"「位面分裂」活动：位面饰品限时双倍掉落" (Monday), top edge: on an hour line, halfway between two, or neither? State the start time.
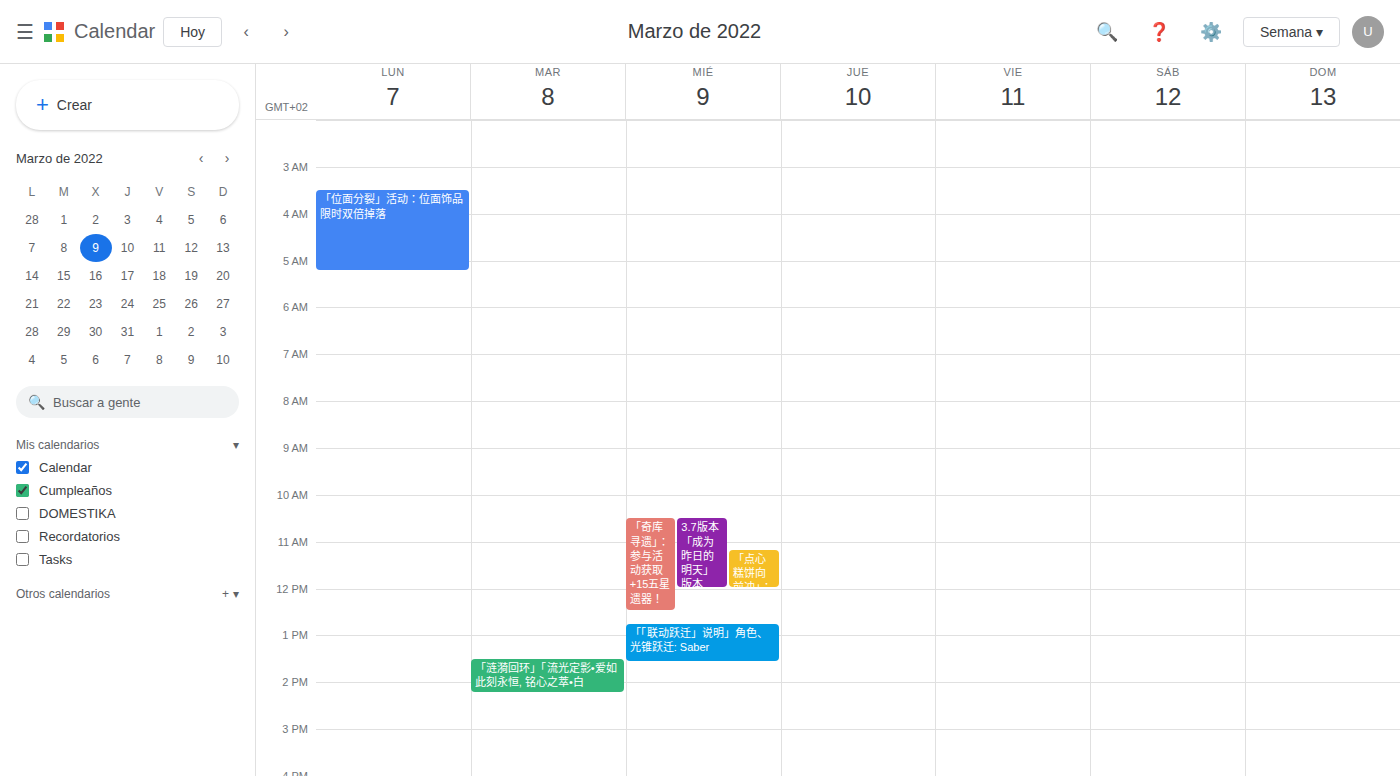
3:30 AM -- halfway between the 3 AM and 4 AM lines.